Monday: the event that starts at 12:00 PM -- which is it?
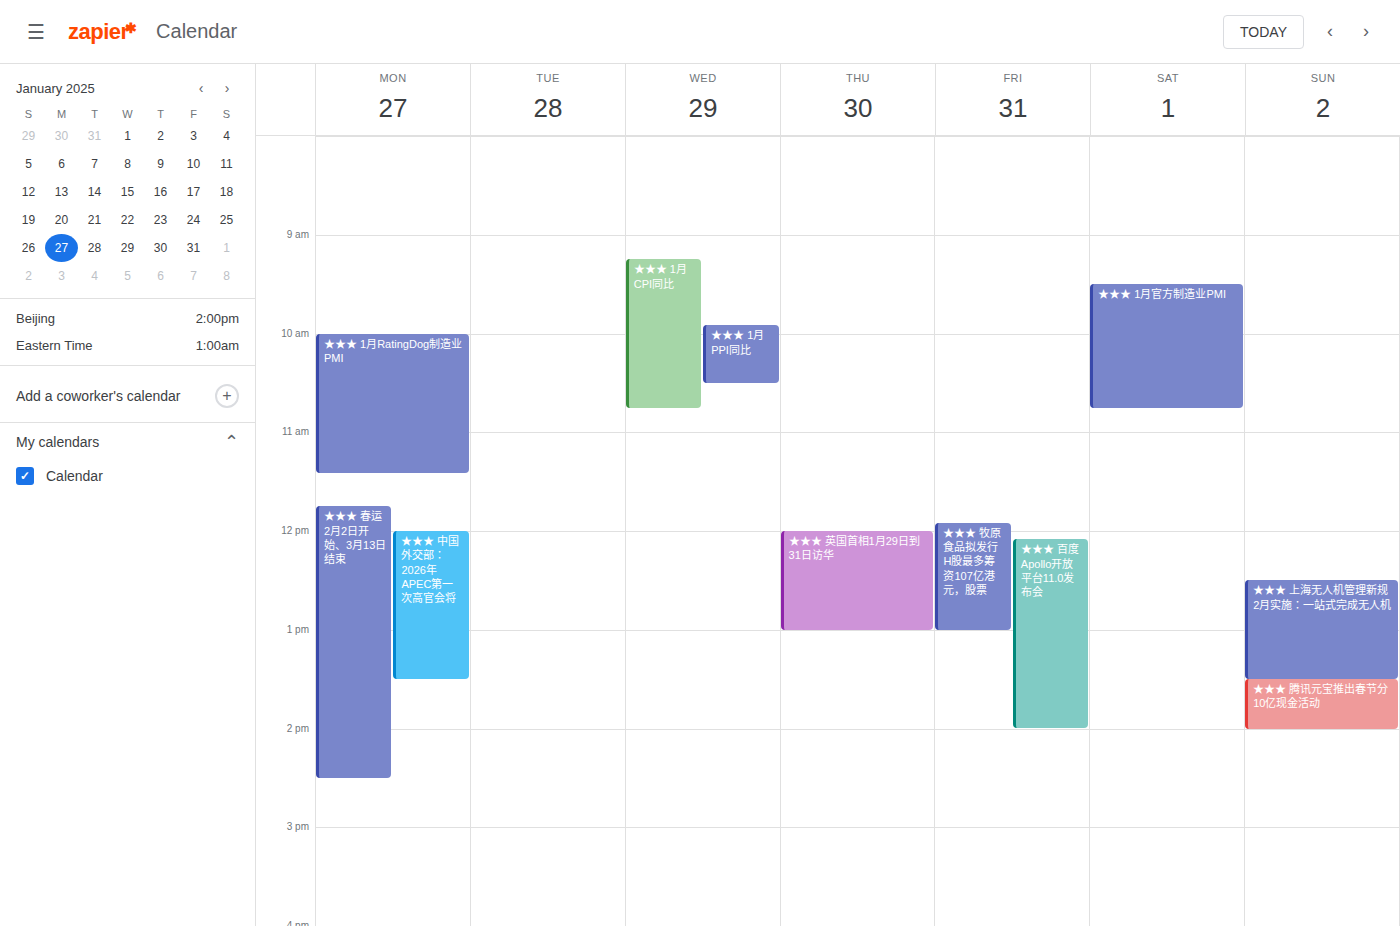
"★★★ 中国外交部：2026年APEC第一次高官会将"